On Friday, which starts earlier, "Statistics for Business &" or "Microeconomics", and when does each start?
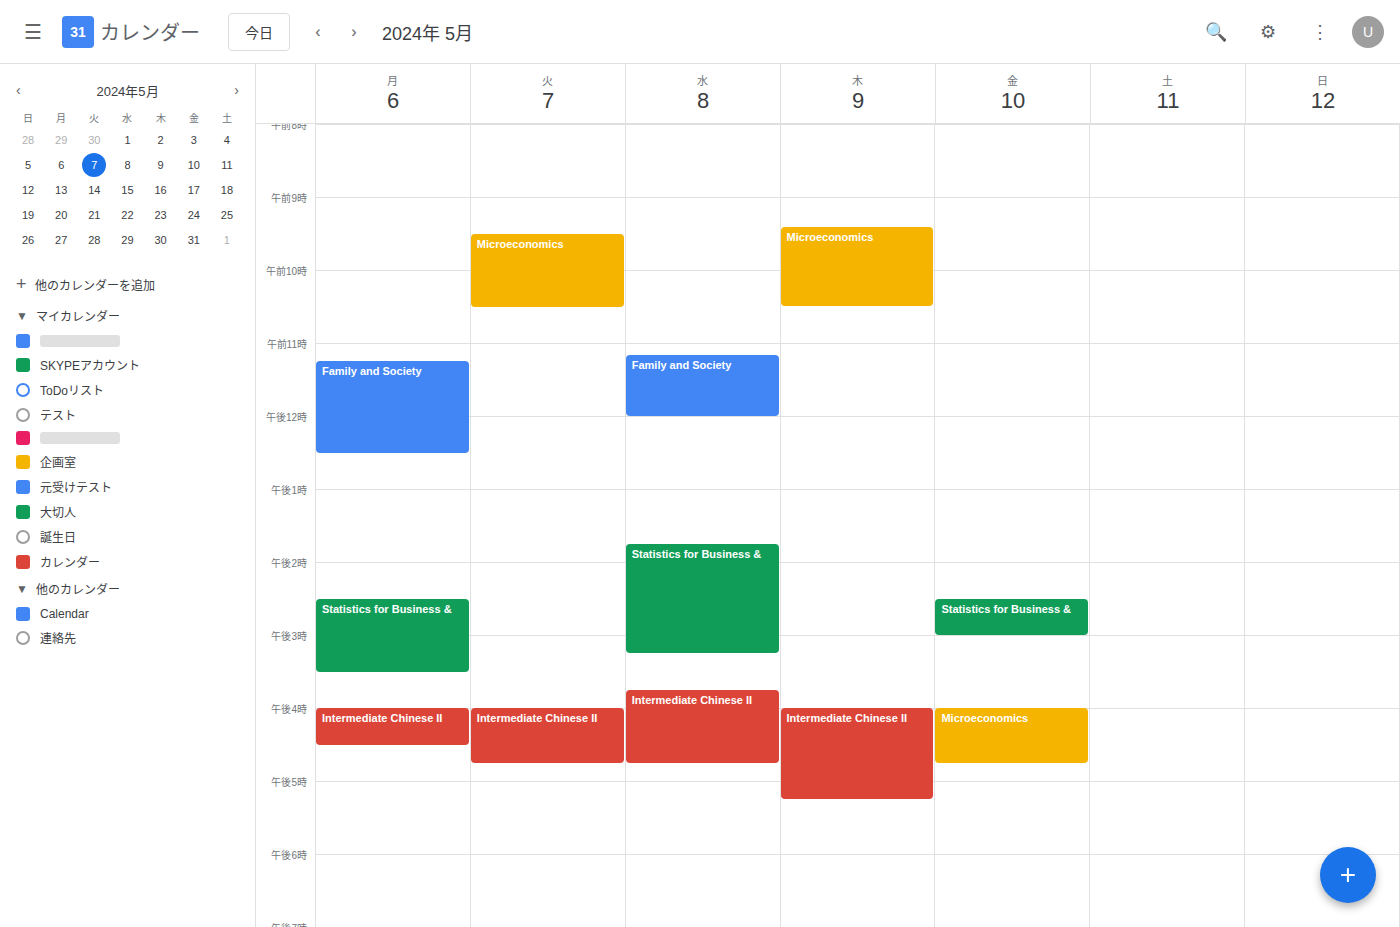
"Statistics for Business &" 2:30 PM; "Microeconomics" 4:00 PM.